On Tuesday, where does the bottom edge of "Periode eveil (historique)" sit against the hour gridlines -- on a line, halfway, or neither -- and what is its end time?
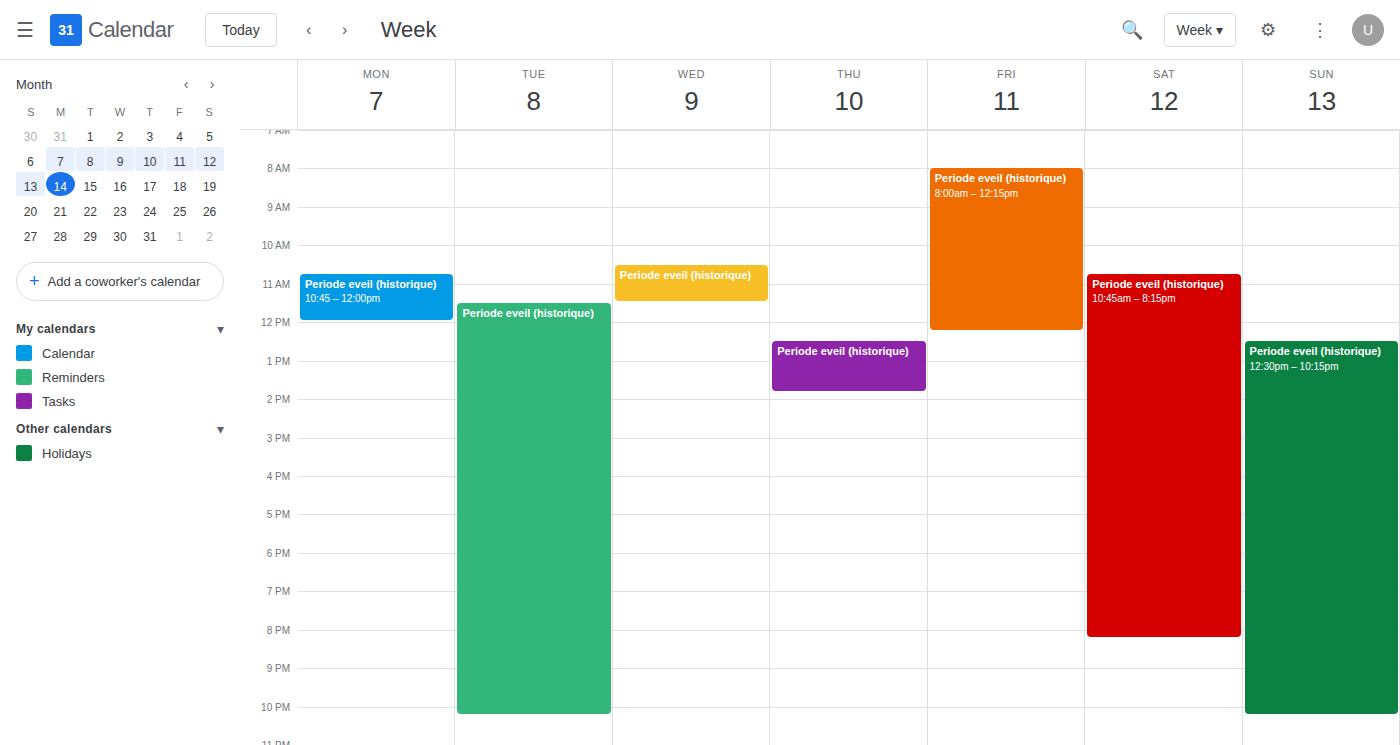
22:15 -- neither: a quarter of the way from the 22:00 line to the 23:00 line.